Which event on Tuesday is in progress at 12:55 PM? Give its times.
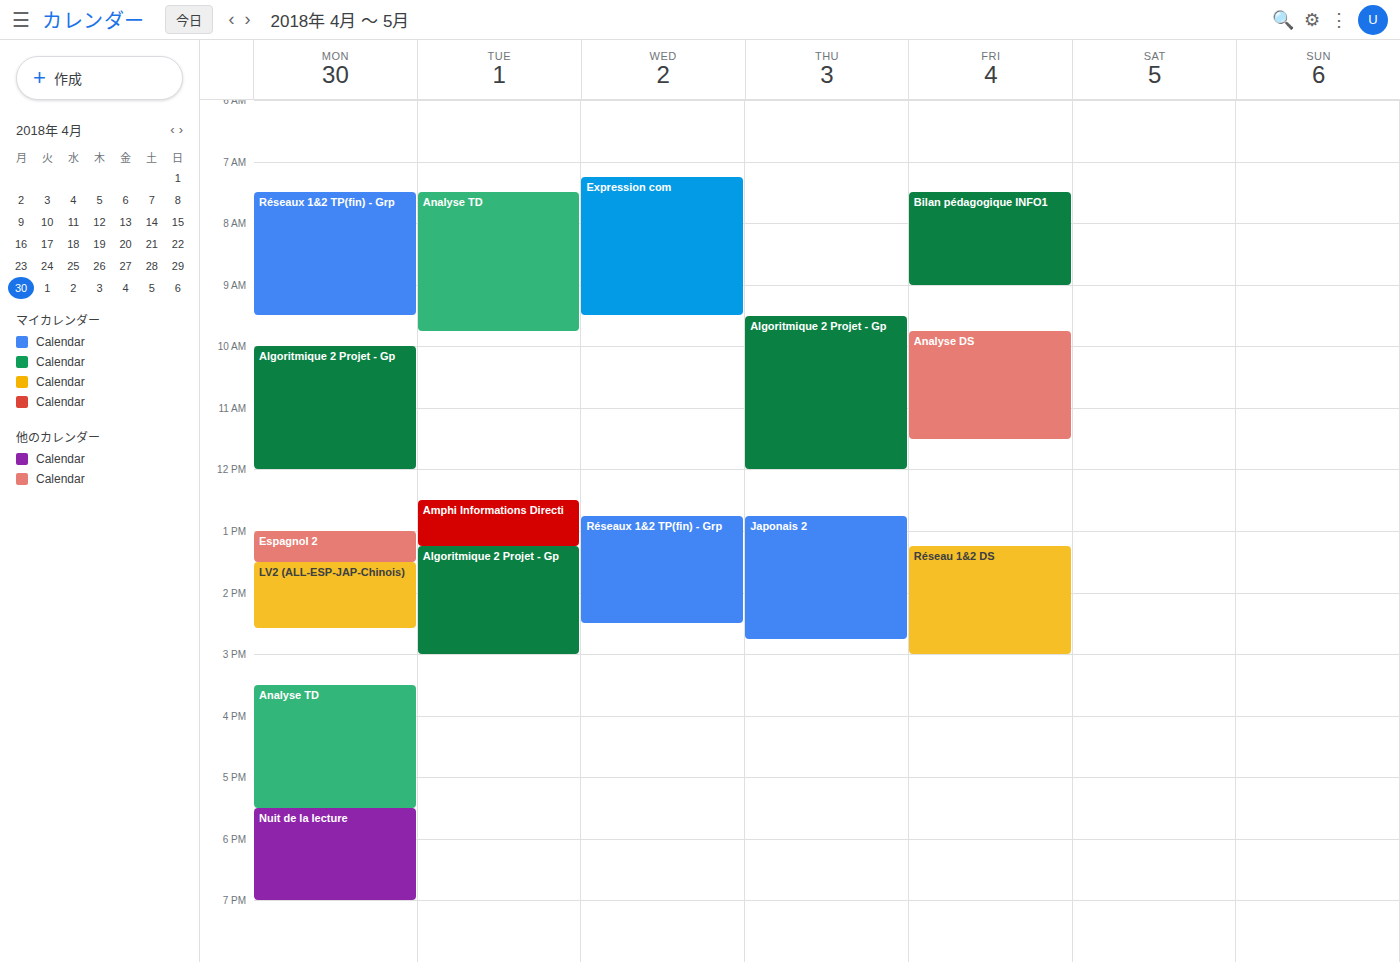
"Amphi Informations Directi", 12:30 PM to 1:15 PM